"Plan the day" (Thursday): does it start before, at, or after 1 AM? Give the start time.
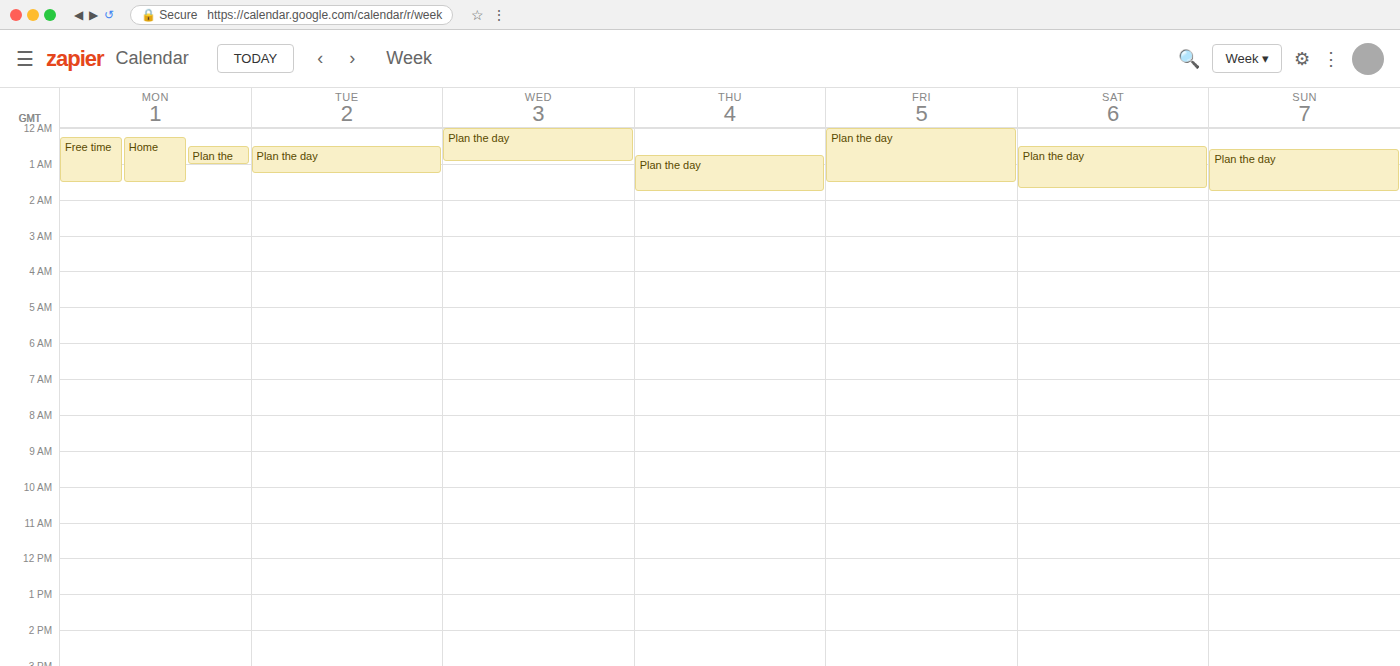
12:45 AM -- before 1 AM, 15 minutes above the 1 AM line.